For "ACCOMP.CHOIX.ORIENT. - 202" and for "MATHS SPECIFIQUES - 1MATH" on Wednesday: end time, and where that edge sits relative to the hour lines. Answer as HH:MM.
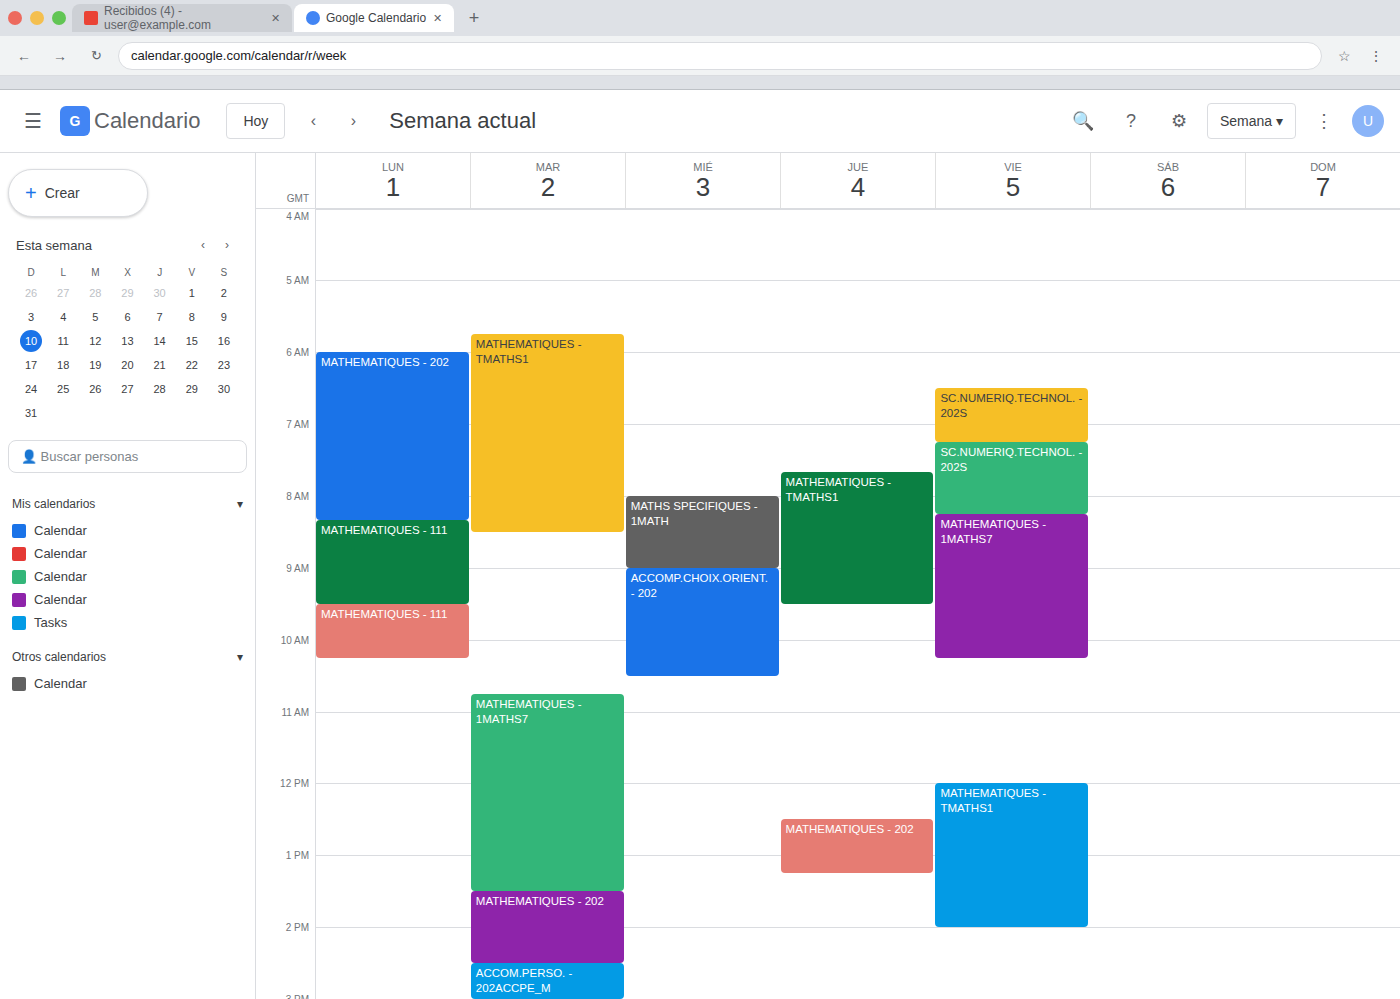
"ACCOMP.CHOIX.ORIENT. - 202": 10:30, halfway between the 10:00 and 11:00 lines. "MATHS SPECIFIQUES - 1MATH": 09:00, exactly on the 09:00 line.